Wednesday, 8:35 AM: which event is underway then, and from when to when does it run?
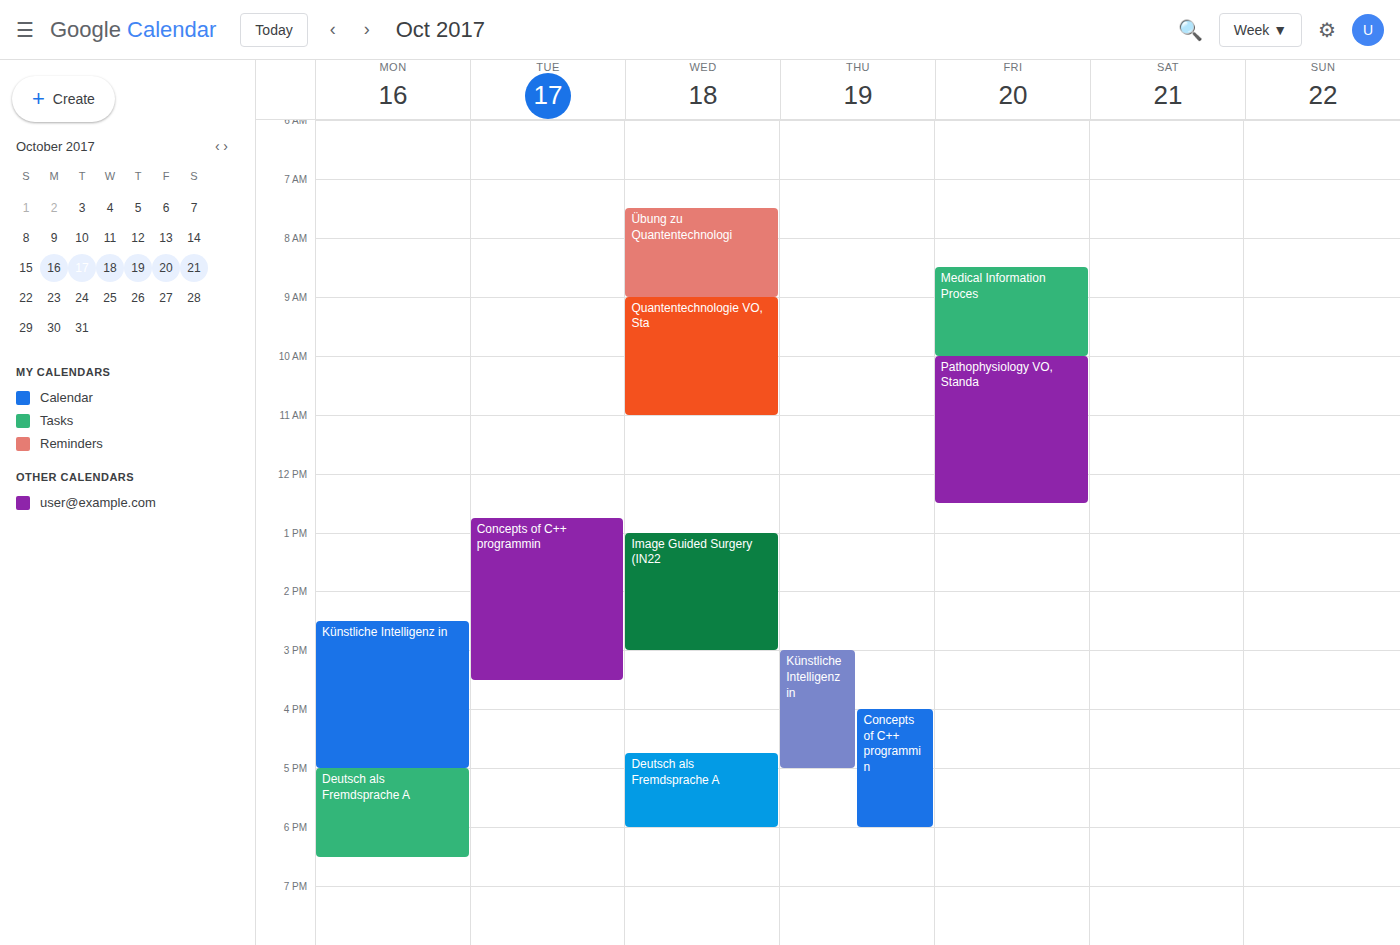
"Übung zu Quantentechnologi", 7:30 AM to 9:00 AM